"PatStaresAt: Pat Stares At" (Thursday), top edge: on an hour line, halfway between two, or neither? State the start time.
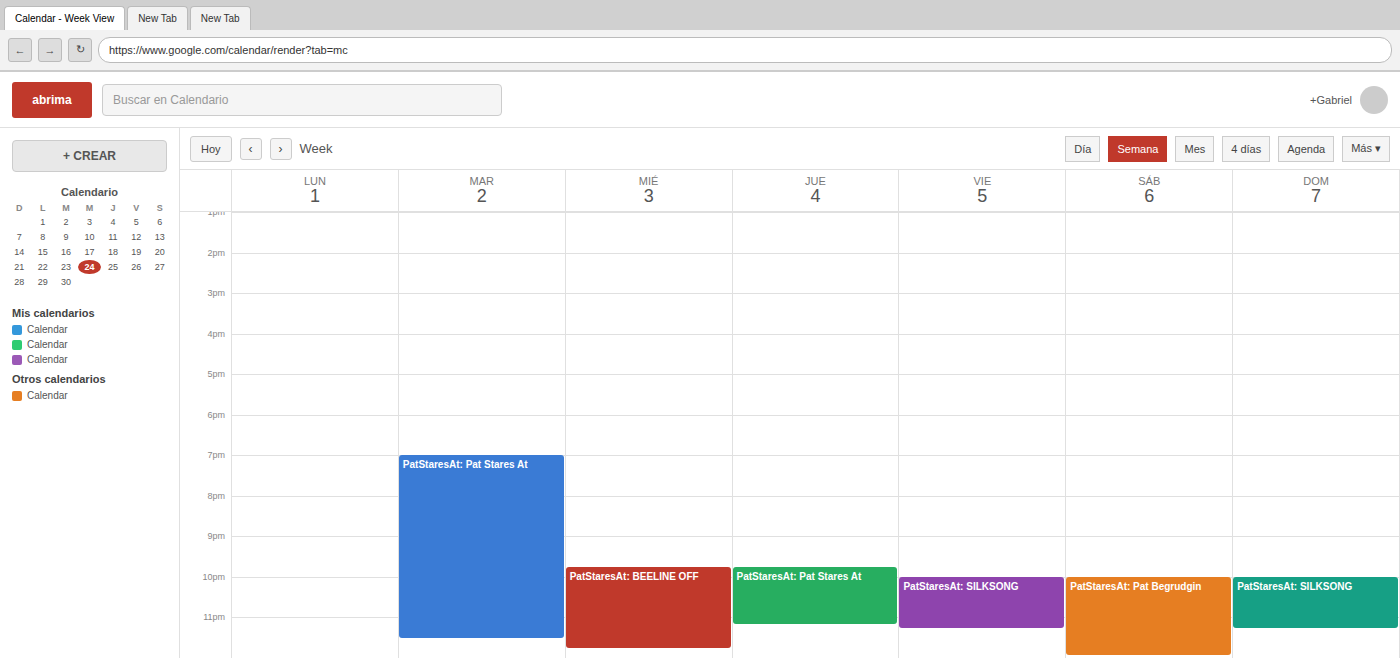
9:45 PM -- neither: three quarters of the way from the 9 PM line to the 10 PM line.